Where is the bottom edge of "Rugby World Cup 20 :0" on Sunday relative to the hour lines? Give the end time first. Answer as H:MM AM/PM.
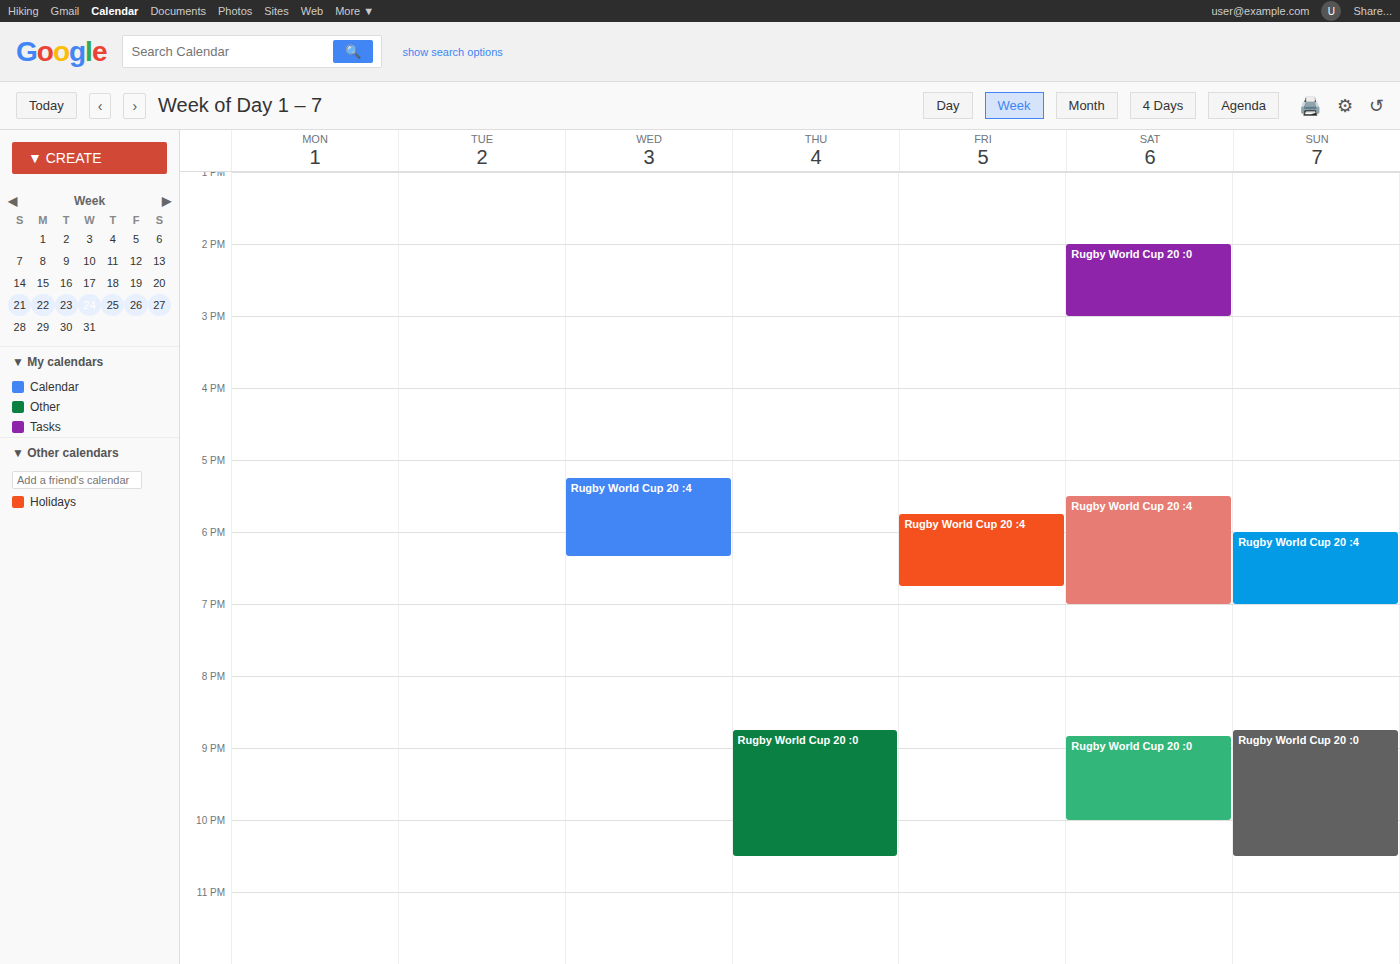
10:30 PM -- halfway between the 10 PM and 11 PM lines.